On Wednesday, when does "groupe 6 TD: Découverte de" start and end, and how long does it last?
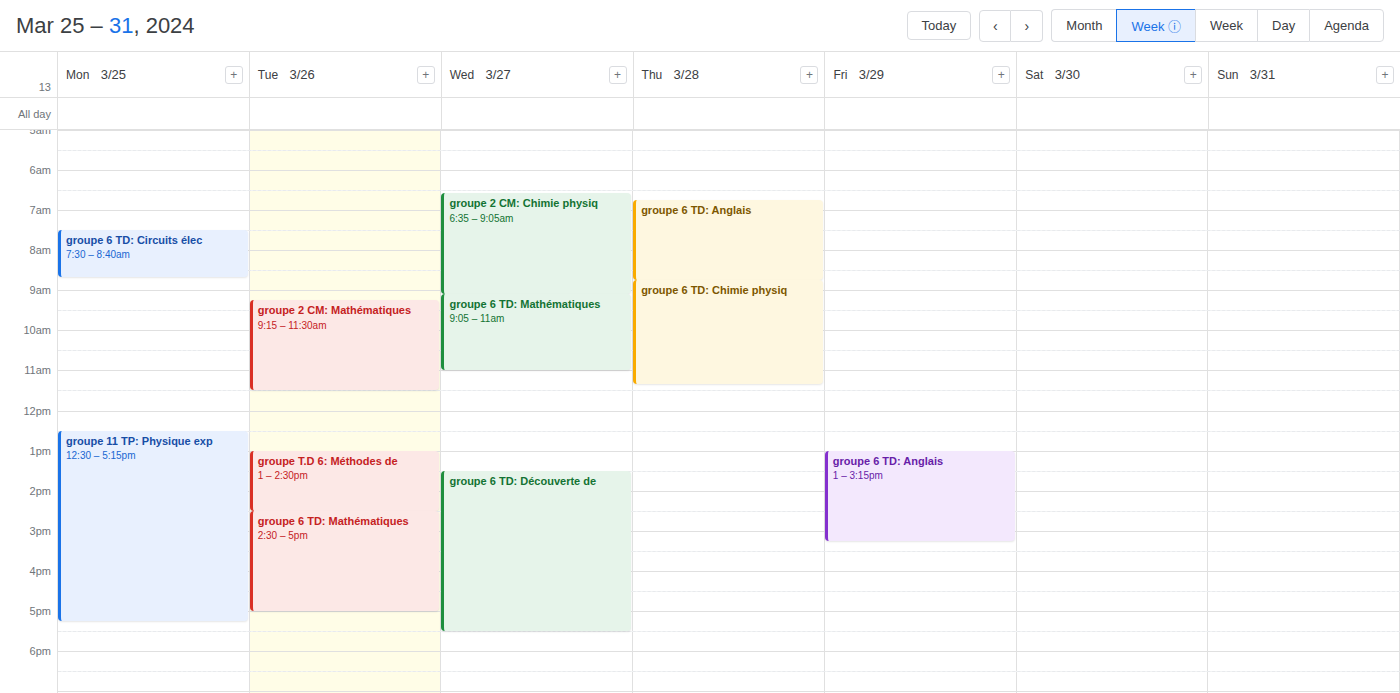
1:30 PM to 5:30 PM, 4 hours